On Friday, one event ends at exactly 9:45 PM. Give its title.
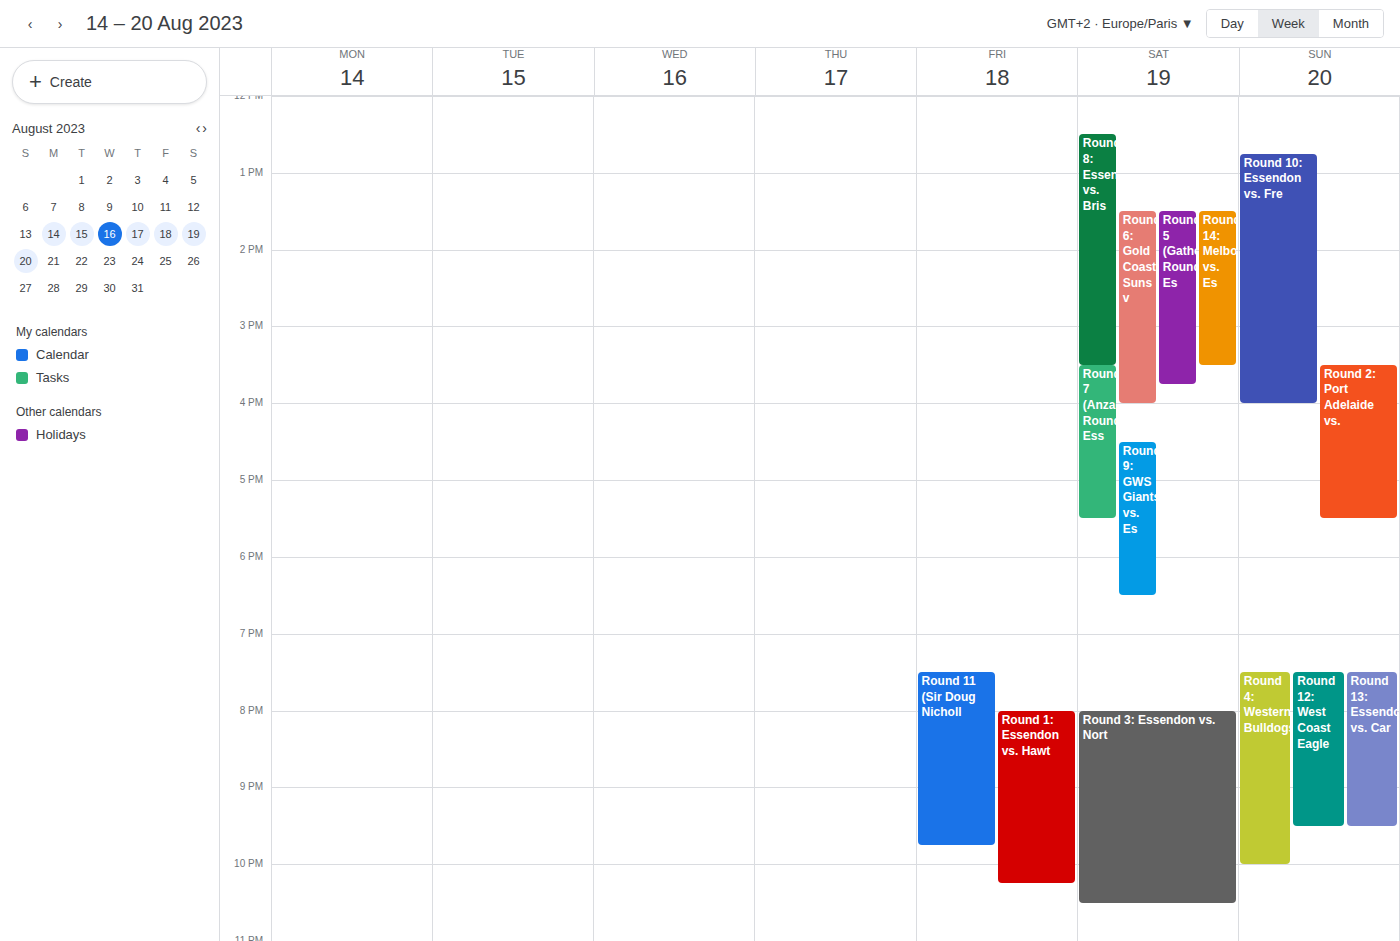
"Round 11 (Sir Doug Nicholl"